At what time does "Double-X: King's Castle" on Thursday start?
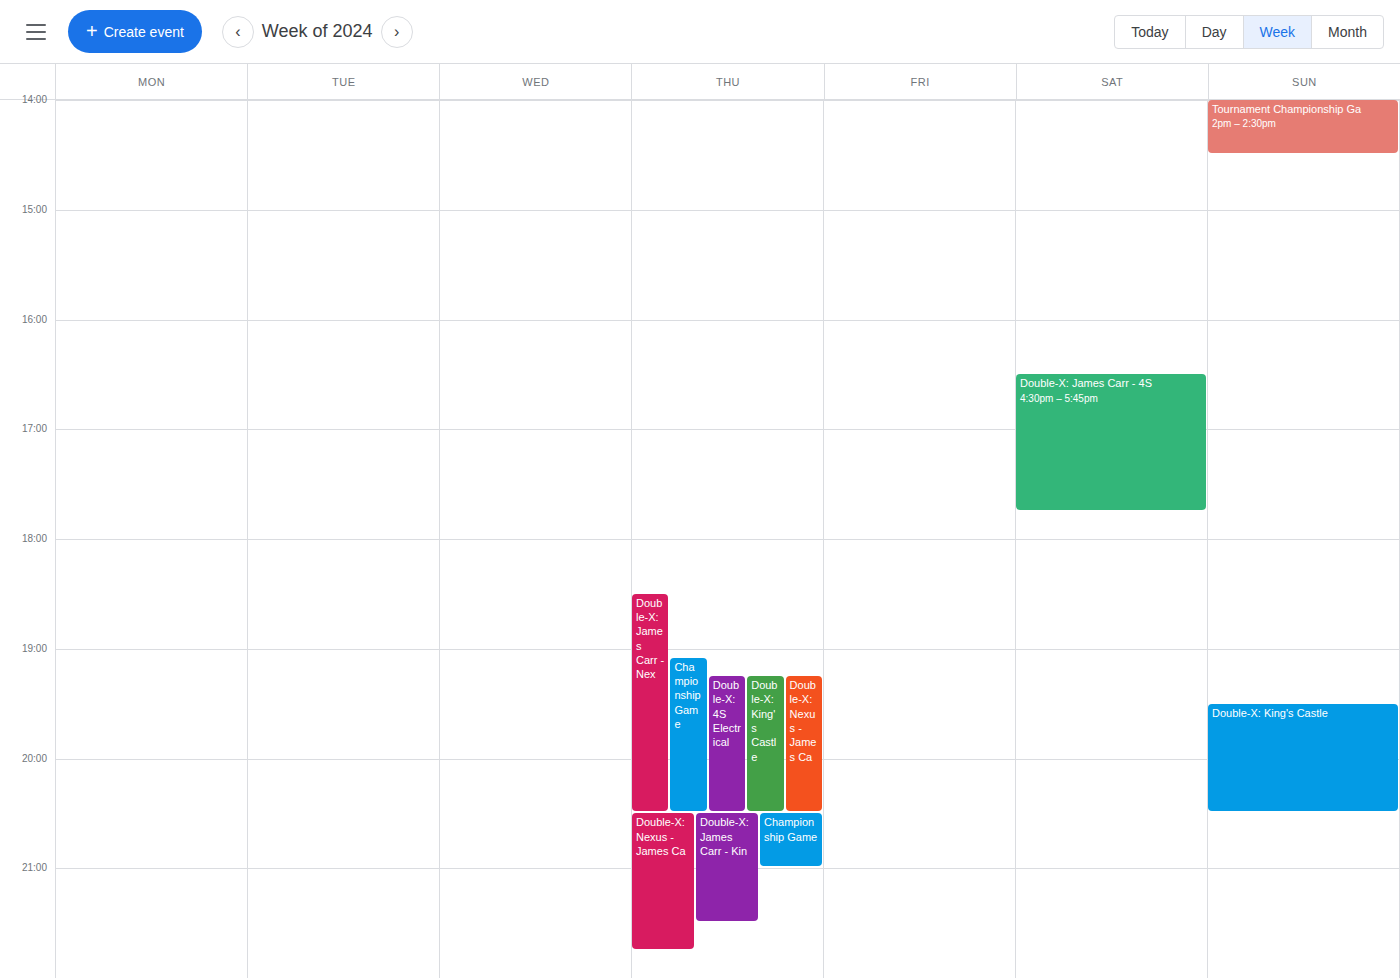
7:15 PM